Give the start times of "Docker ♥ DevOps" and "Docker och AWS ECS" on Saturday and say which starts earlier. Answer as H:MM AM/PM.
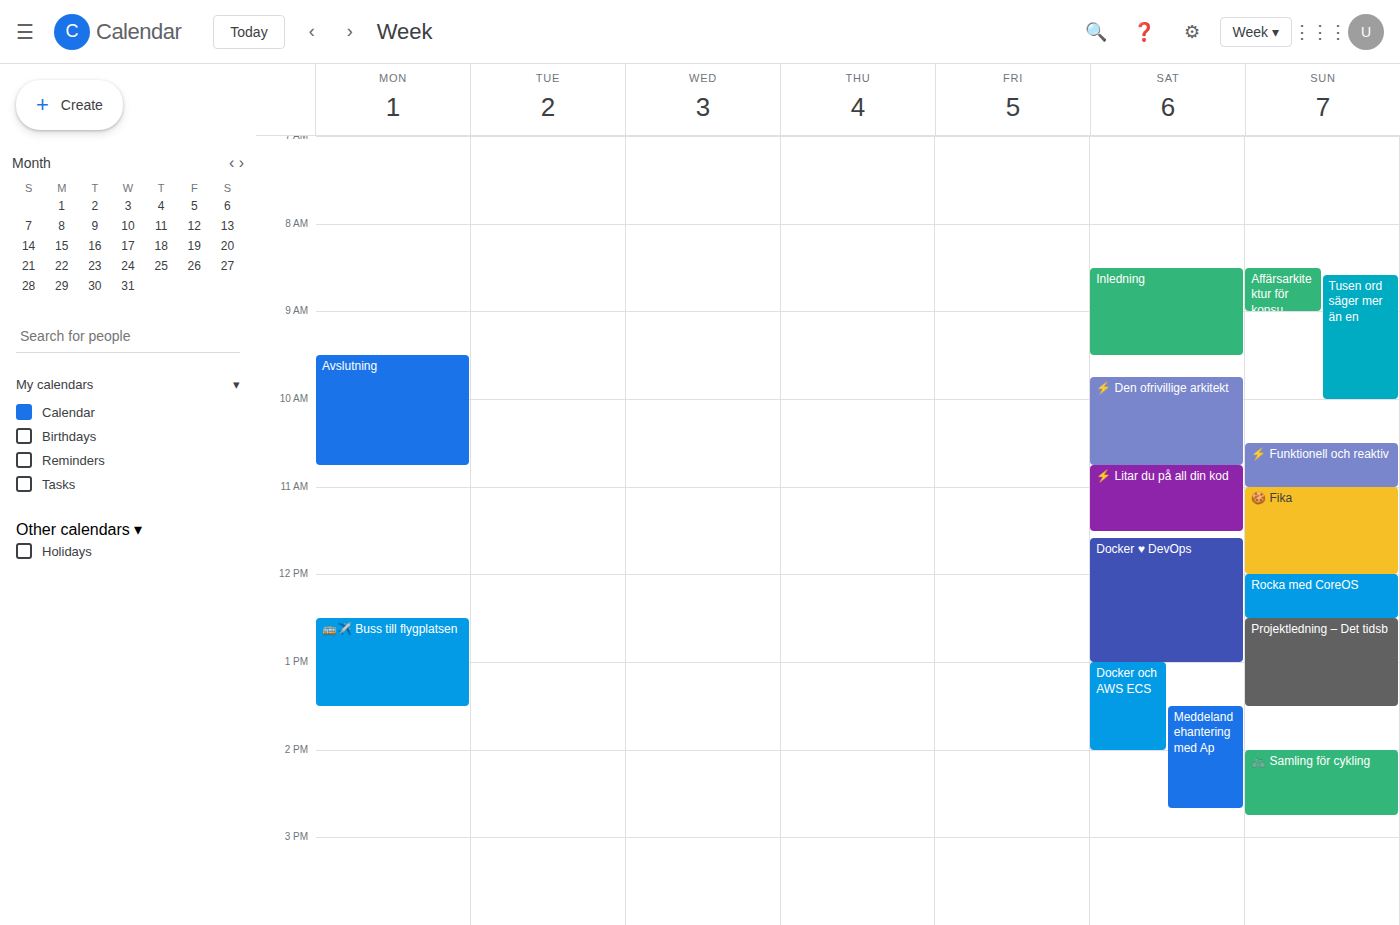
"Docker ♥ DevOps" 11:35 AM; "Docker och AWS ECS" 1:00 PM.